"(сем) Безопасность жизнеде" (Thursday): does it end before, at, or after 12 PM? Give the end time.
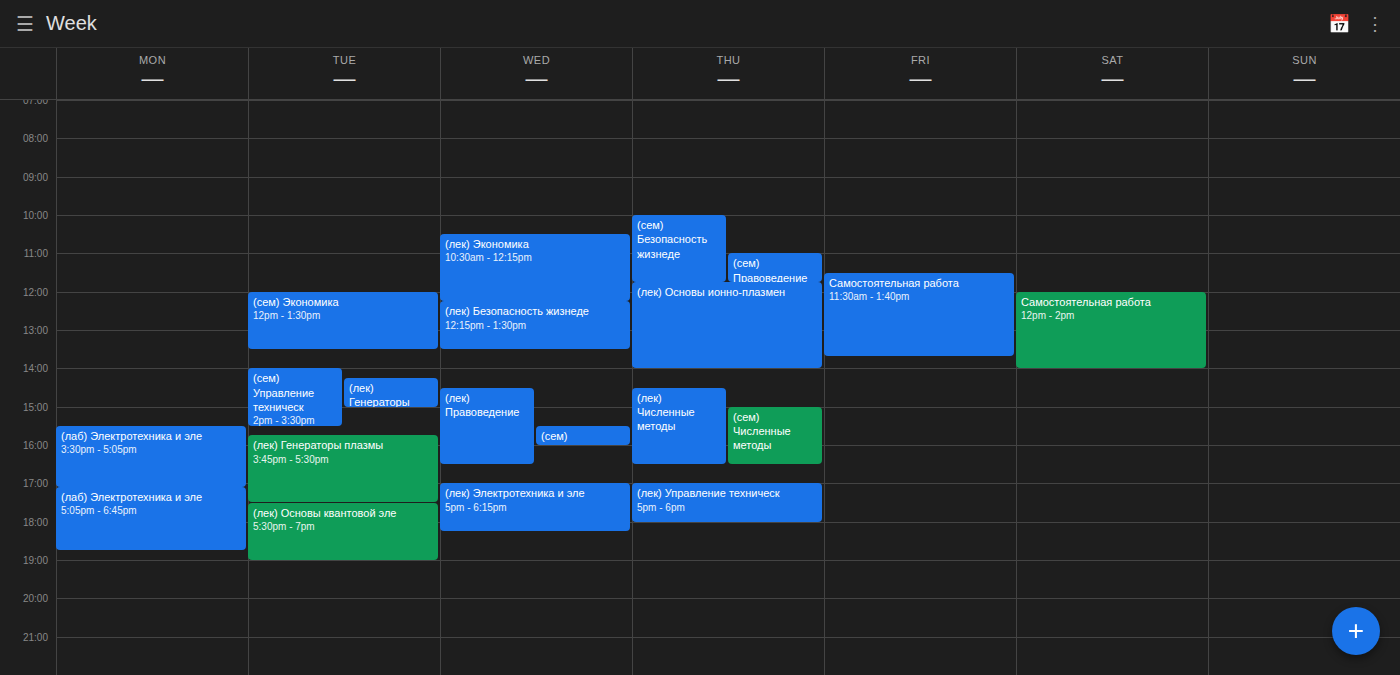
11:45 AM -- before 12 PM, 15 minutes above the 12 PM line.